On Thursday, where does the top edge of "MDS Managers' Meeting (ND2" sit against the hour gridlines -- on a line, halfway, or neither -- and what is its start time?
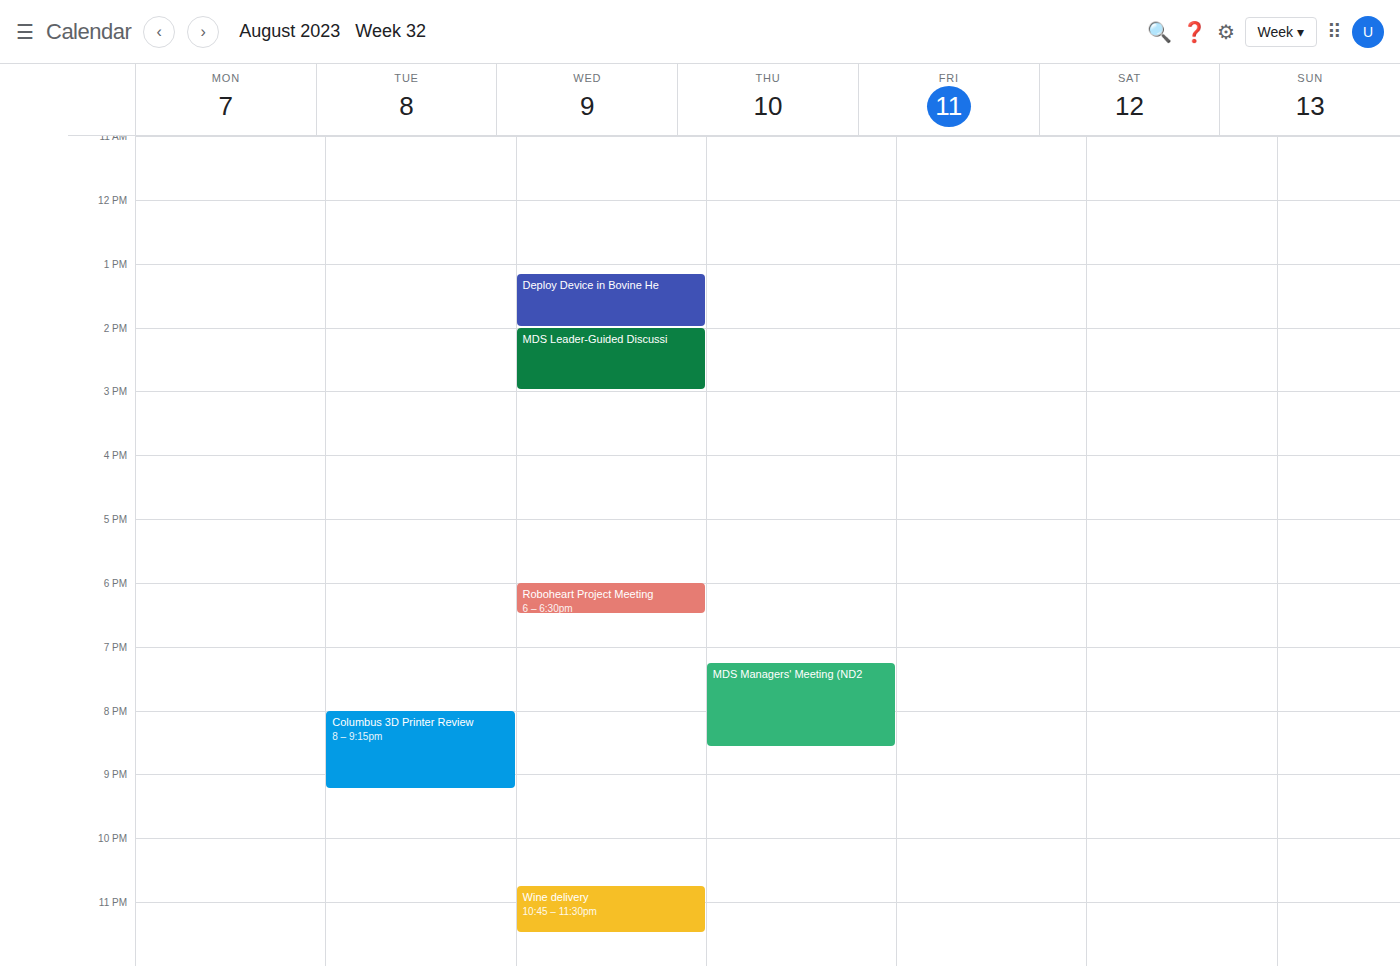
7:15 PM -- neither: a quarter of the way from the 7 PM line to the 8 PM line.